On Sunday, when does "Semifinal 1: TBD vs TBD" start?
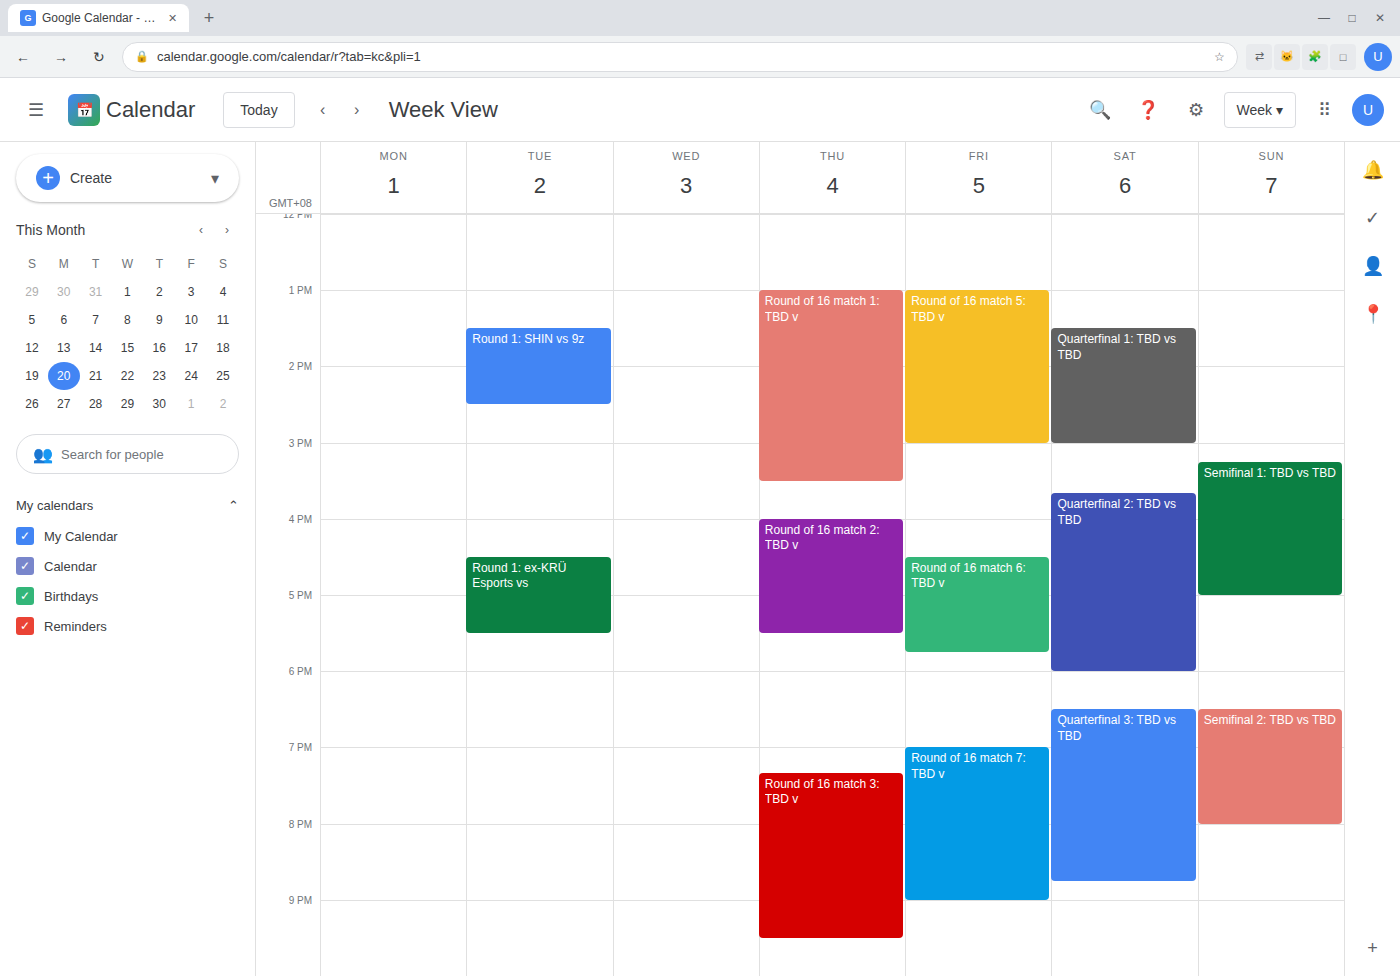
3:15 PM